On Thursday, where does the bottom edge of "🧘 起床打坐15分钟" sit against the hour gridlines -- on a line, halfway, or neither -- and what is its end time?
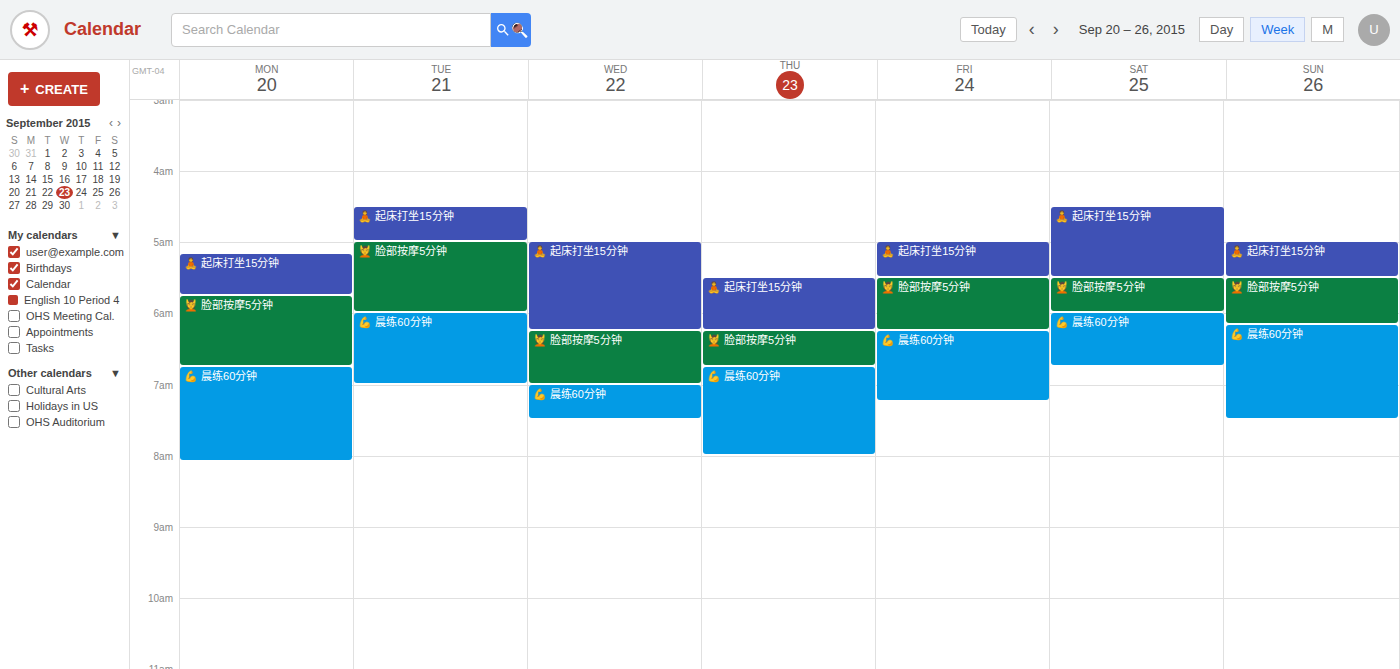
6:15 AM -- neither: a quarter of the way from the 6 AM line to the 7 AM line.